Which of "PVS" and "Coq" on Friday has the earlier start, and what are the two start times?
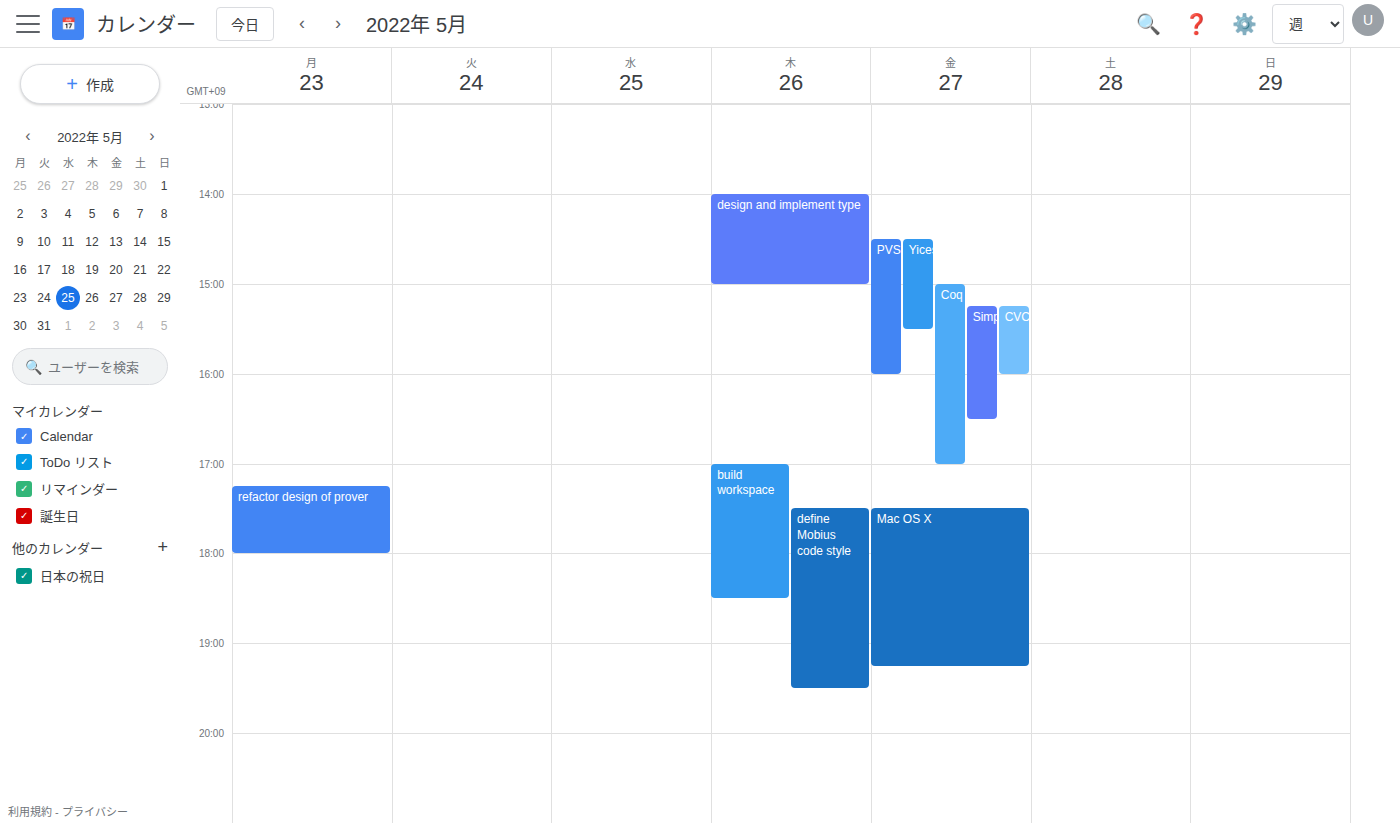
"PVS" 2:30 PM; "Coq" 3:00 PM.